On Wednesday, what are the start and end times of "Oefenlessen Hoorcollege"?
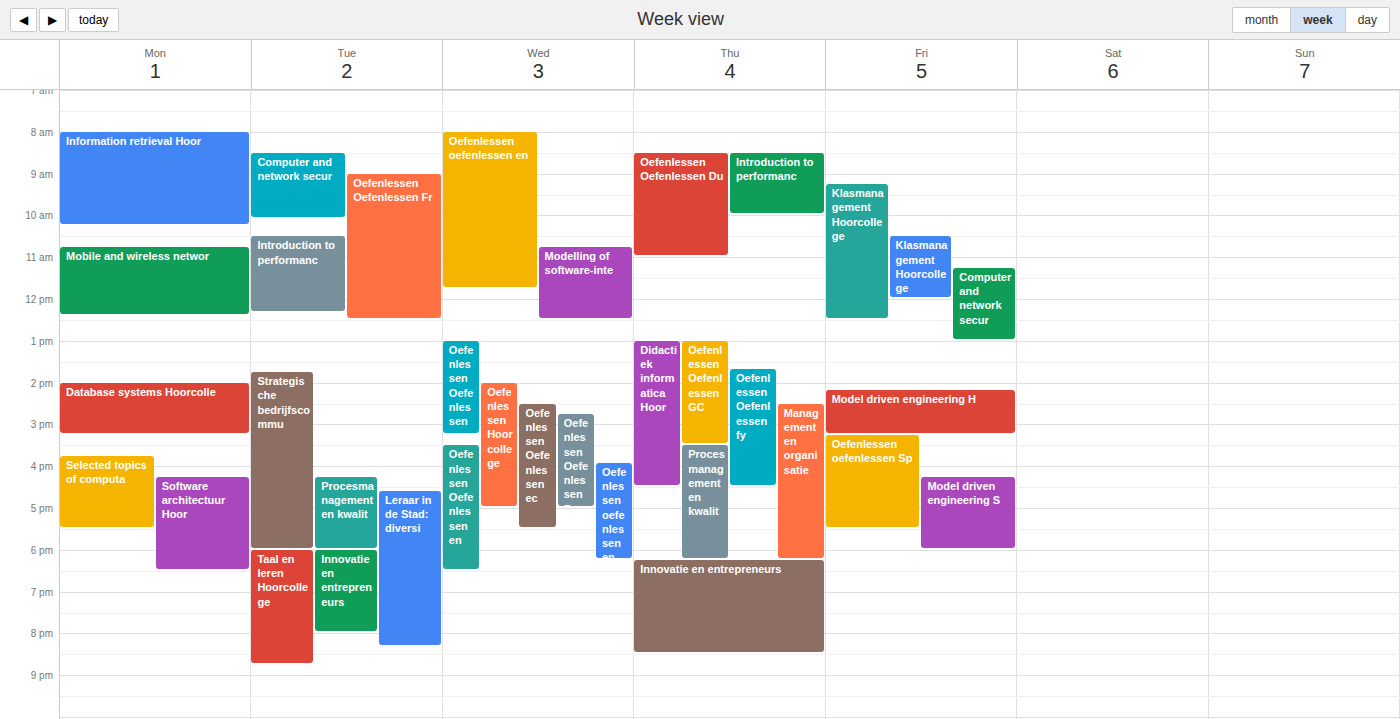
2:00 PM to 5:00 PM